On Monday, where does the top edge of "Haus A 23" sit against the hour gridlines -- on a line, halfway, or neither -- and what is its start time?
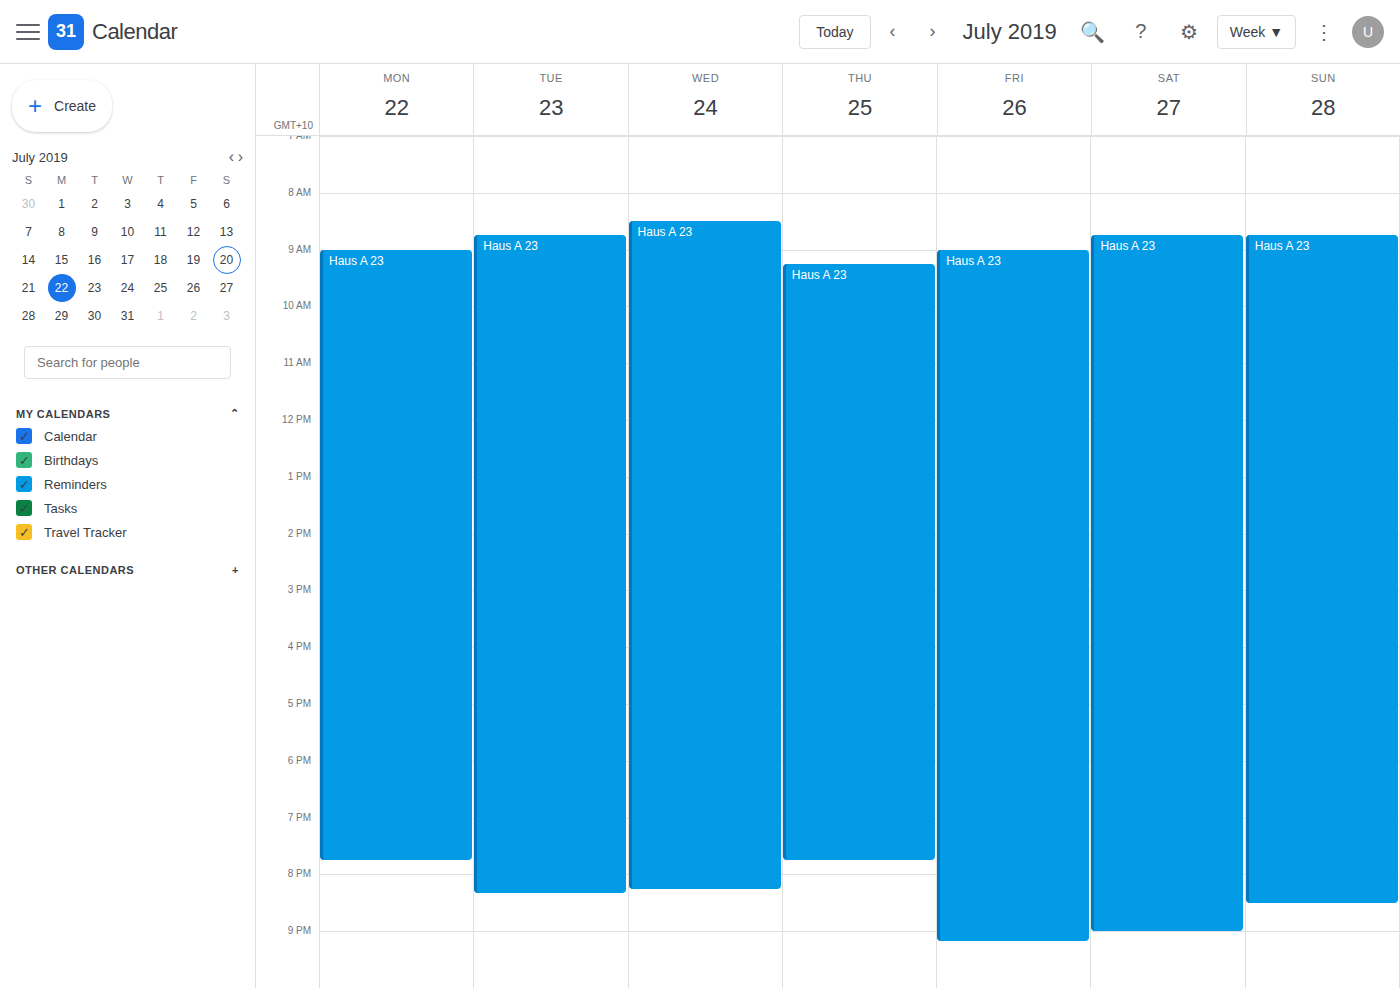
9:00 AM -- exactly on the 9 AM line.